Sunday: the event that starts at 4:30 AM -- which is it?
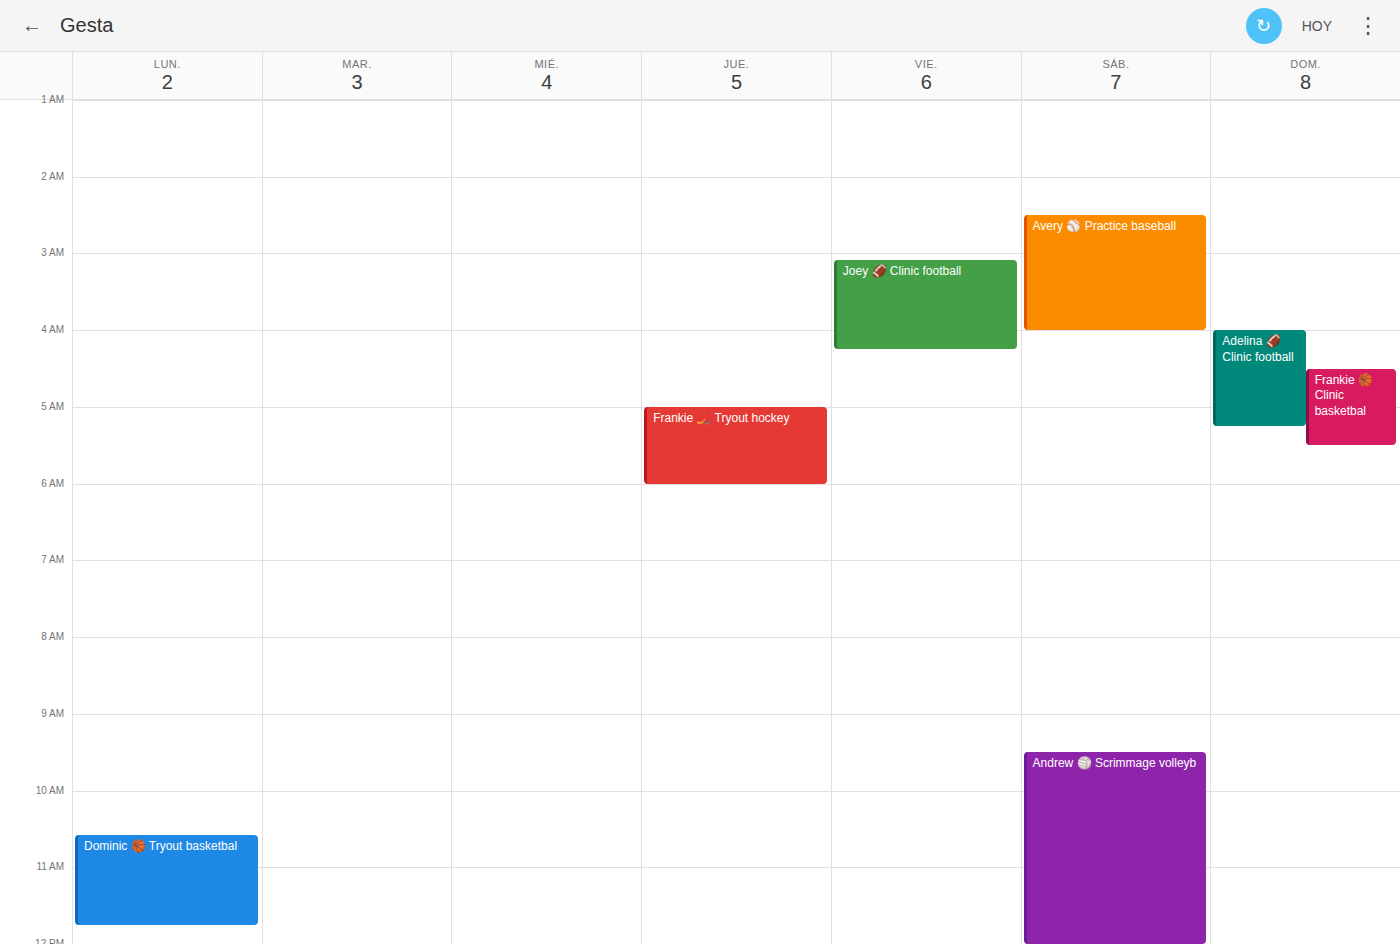
"Frankie 🏀 Clinic basketbal"